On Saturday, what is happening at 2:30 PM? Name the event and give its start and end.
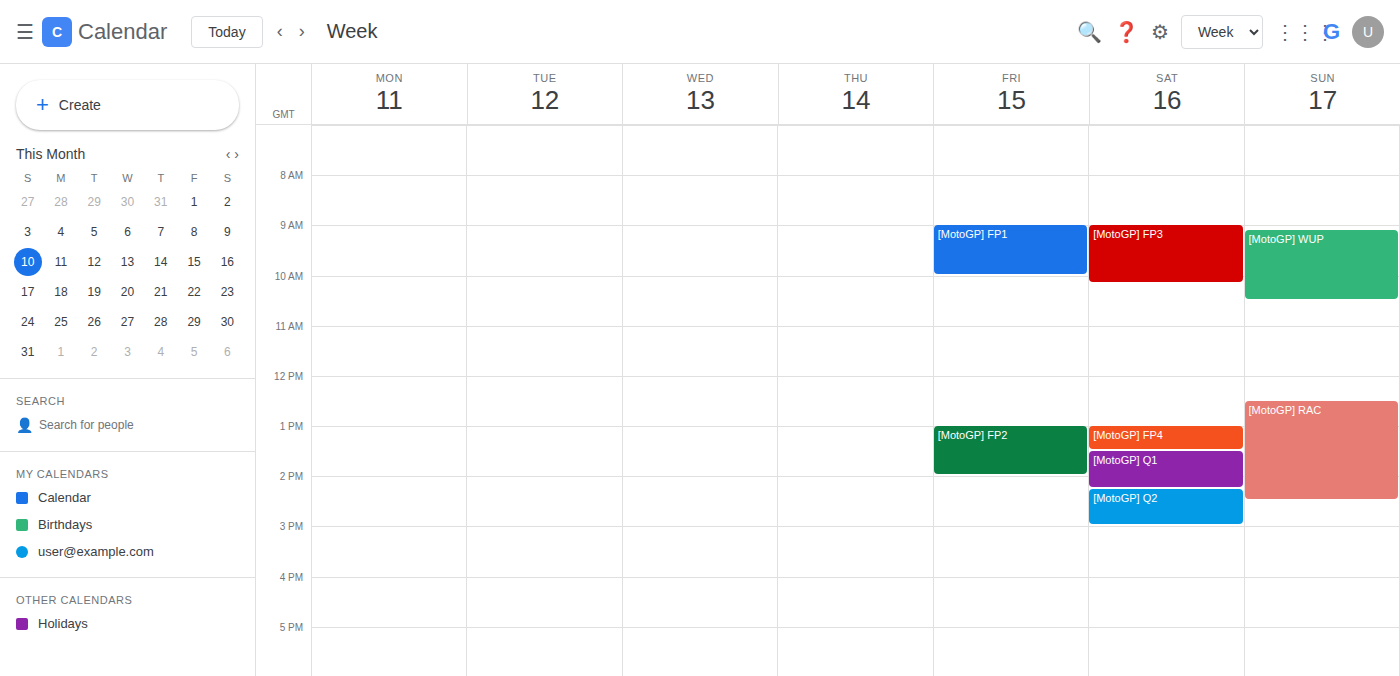
"[MotoGP] Q2", 2:15 PM to 3:00 PM